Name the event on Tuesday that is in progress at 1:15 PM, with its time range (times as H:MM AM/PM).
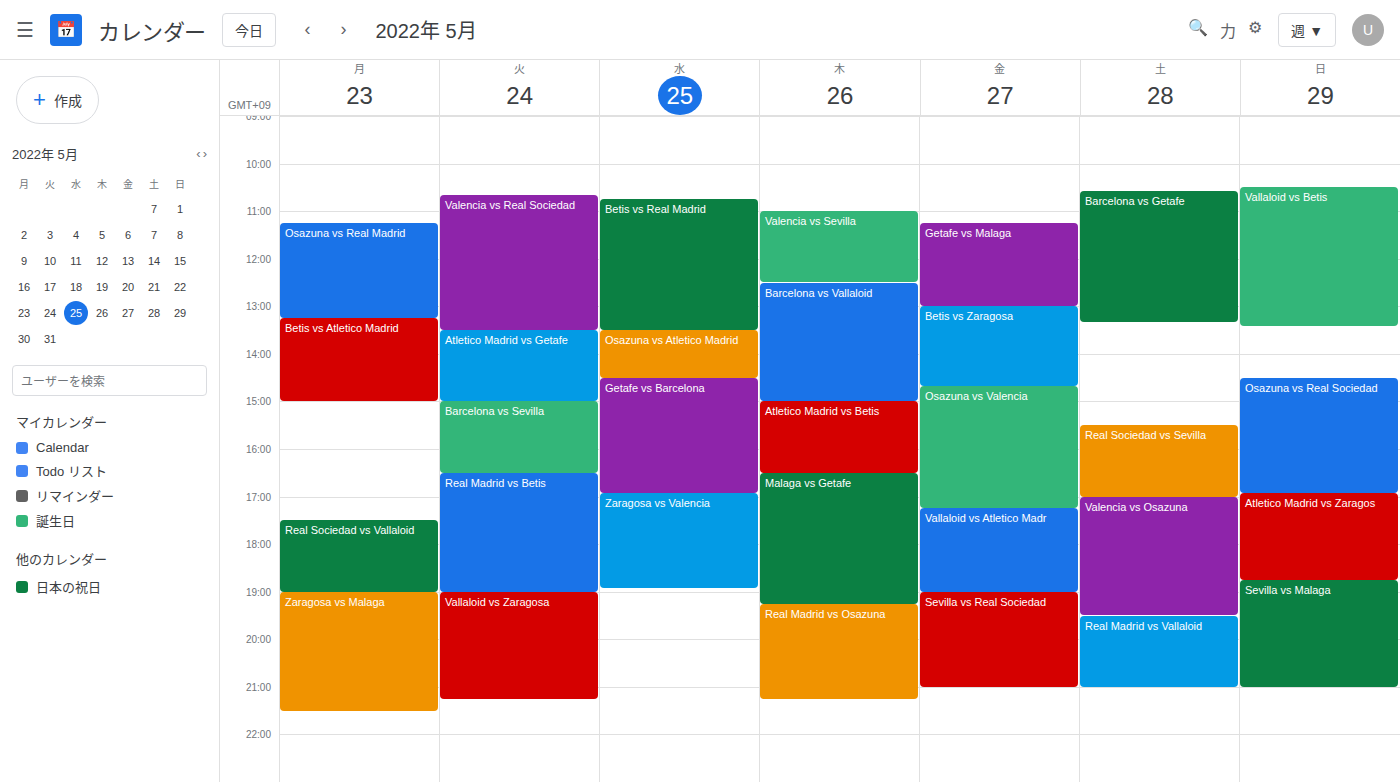
"Valencia vs Real Sociedad", 10:40 AM to 1:30 PM